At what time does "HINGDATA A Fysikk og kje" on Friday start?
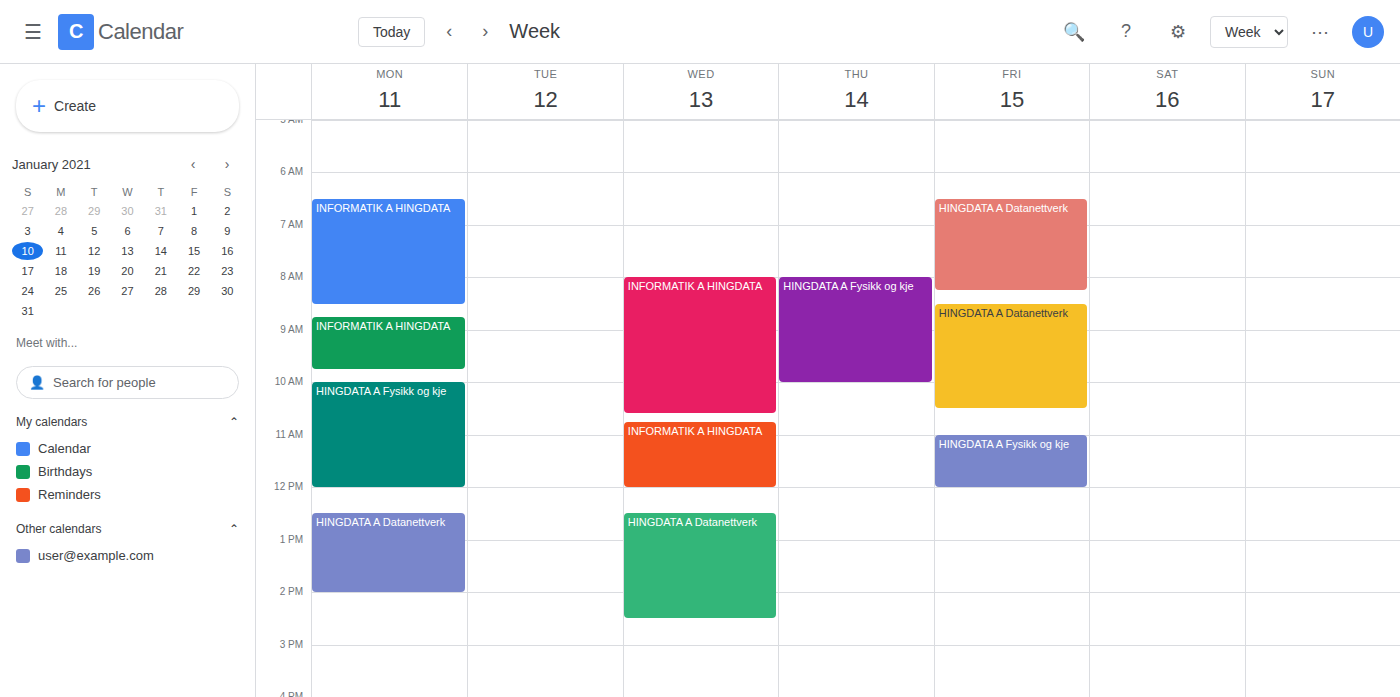
11:00 AM